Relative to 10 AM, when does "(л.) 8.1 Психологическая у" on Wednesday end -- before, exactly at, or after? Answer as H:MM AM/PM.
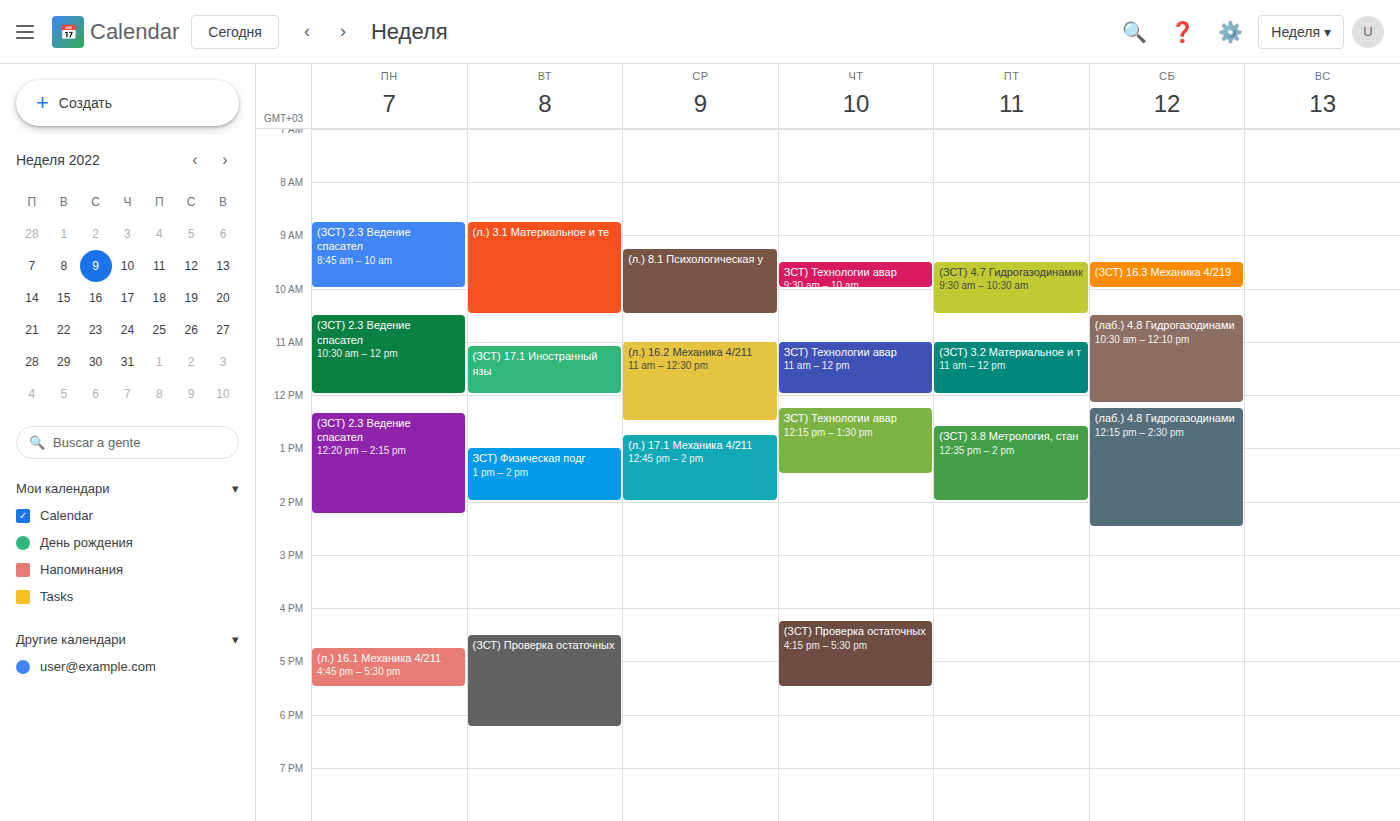
10:30 AM -- after 10 AM, 30 minutes below the 10 AM line.